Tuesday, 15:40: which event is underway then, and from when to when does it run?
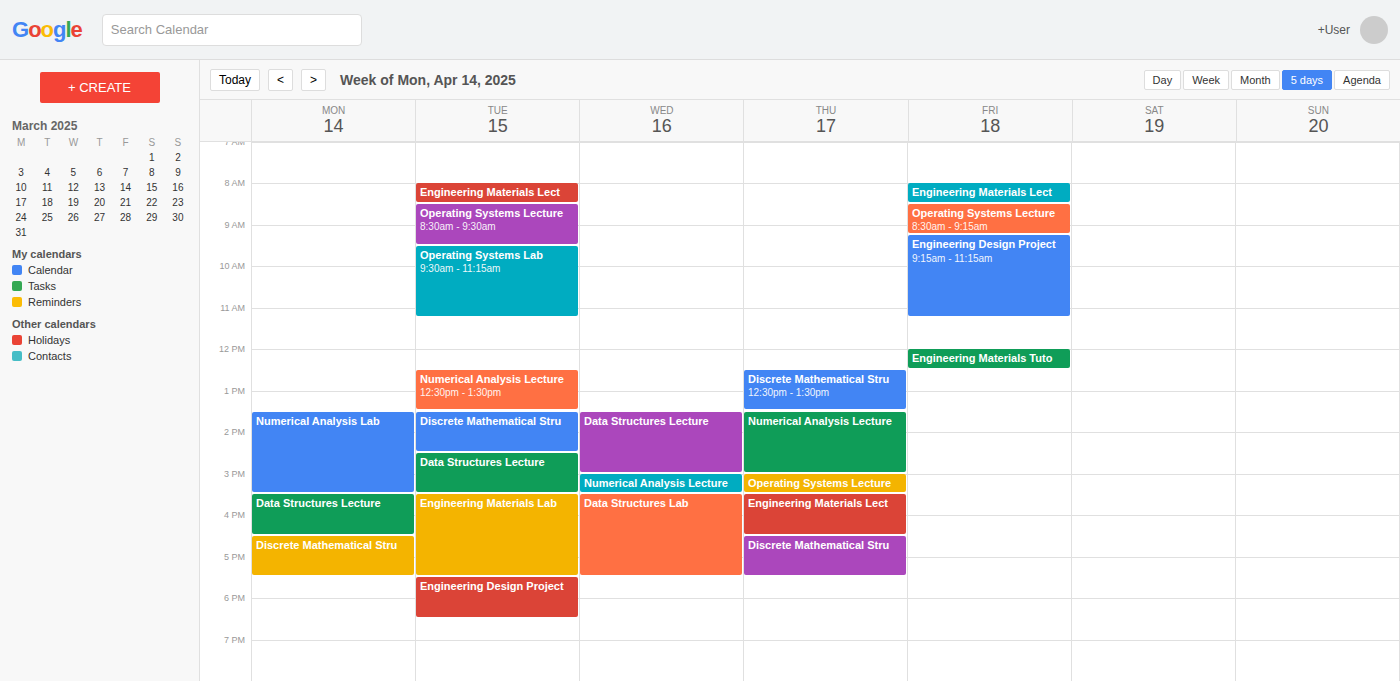
"Engineering Materials Lab", 15:30 to 17:30